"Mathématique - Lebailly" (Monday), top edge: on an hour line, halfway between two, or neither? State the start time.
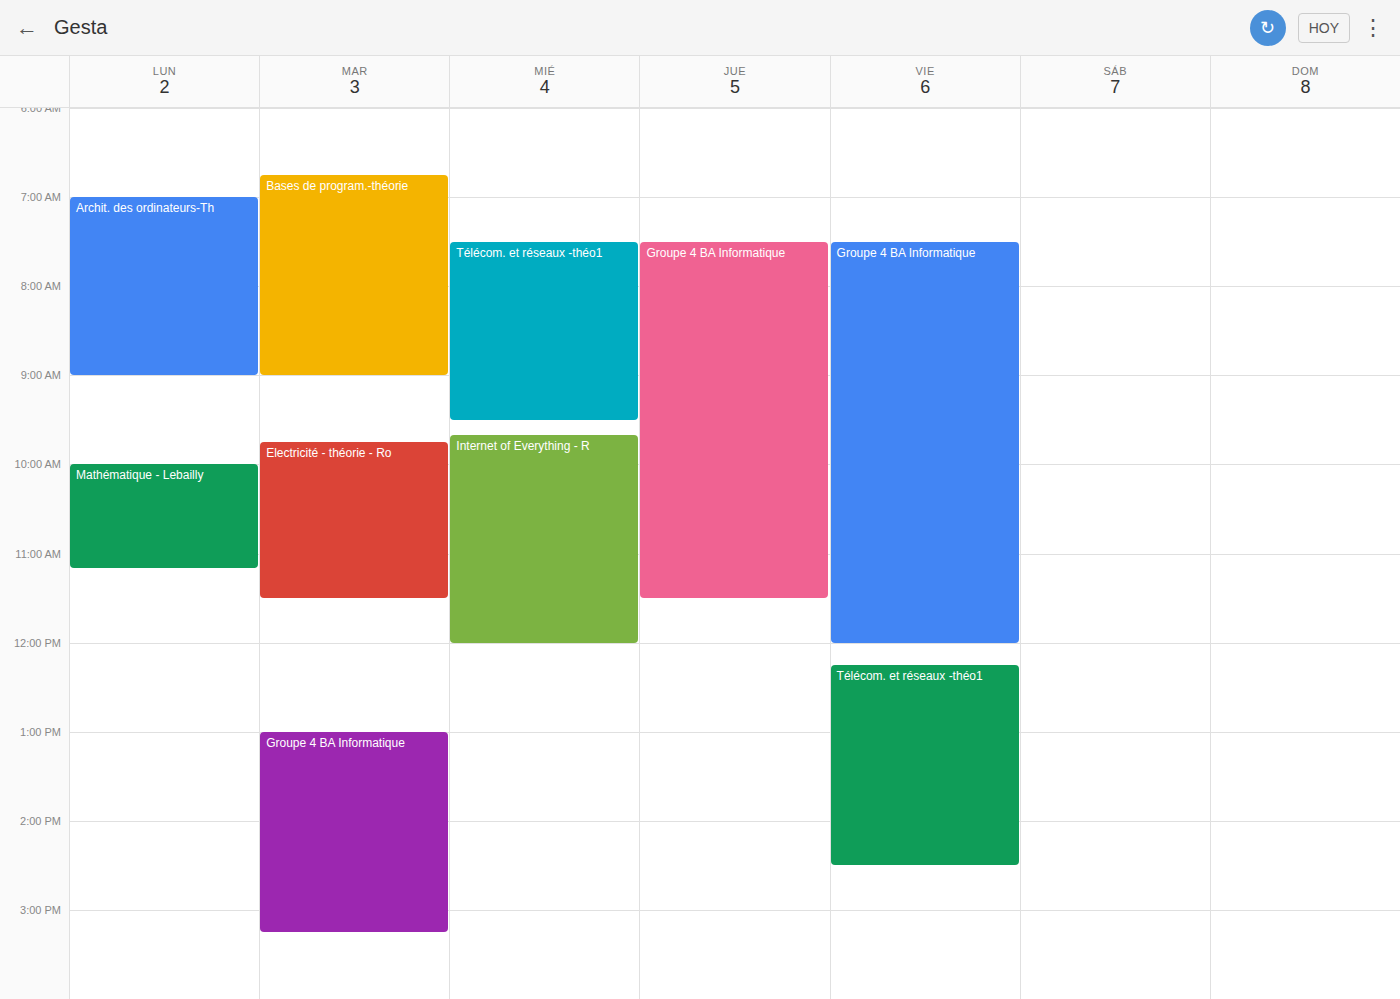
10:00 AM -- exactly on the 10 AM line.